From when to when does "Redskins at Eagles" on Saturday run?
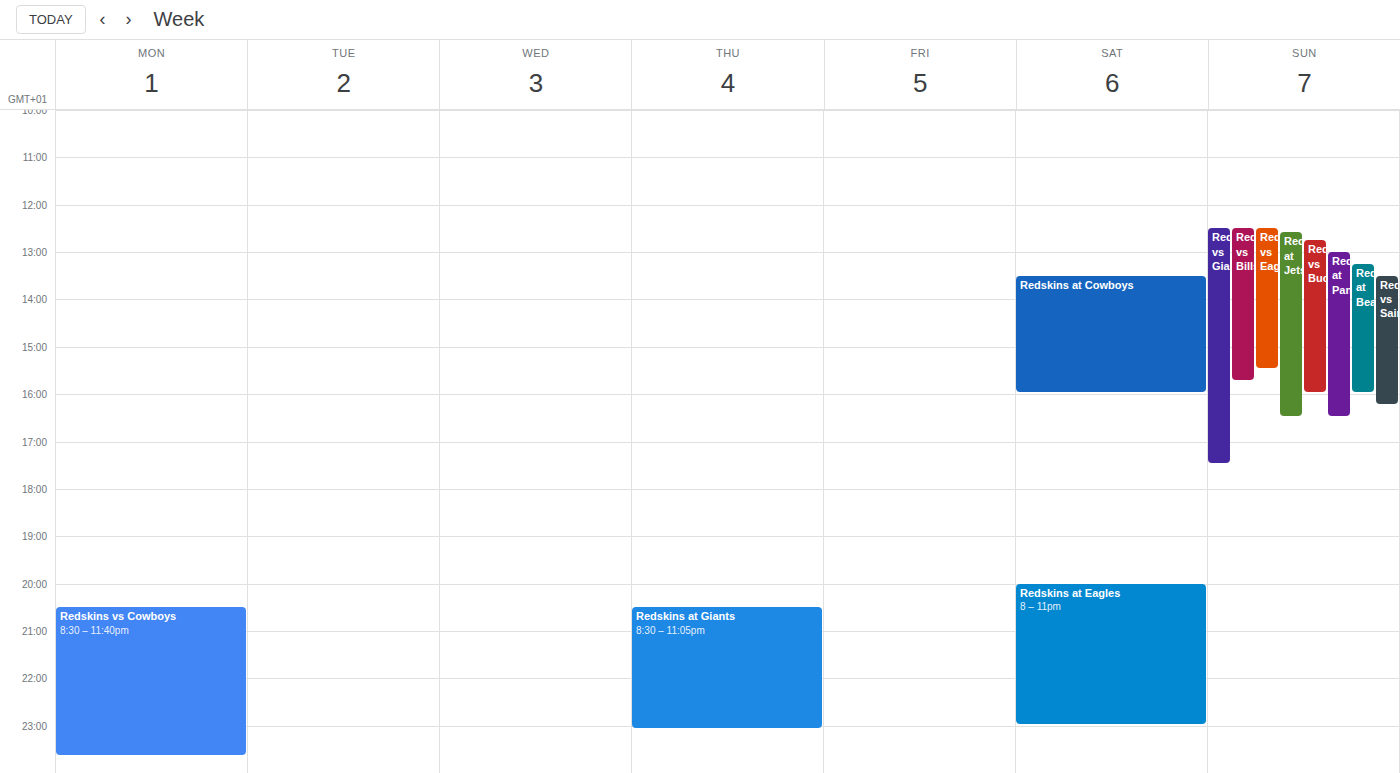
8:00 PM to 11:00 PM